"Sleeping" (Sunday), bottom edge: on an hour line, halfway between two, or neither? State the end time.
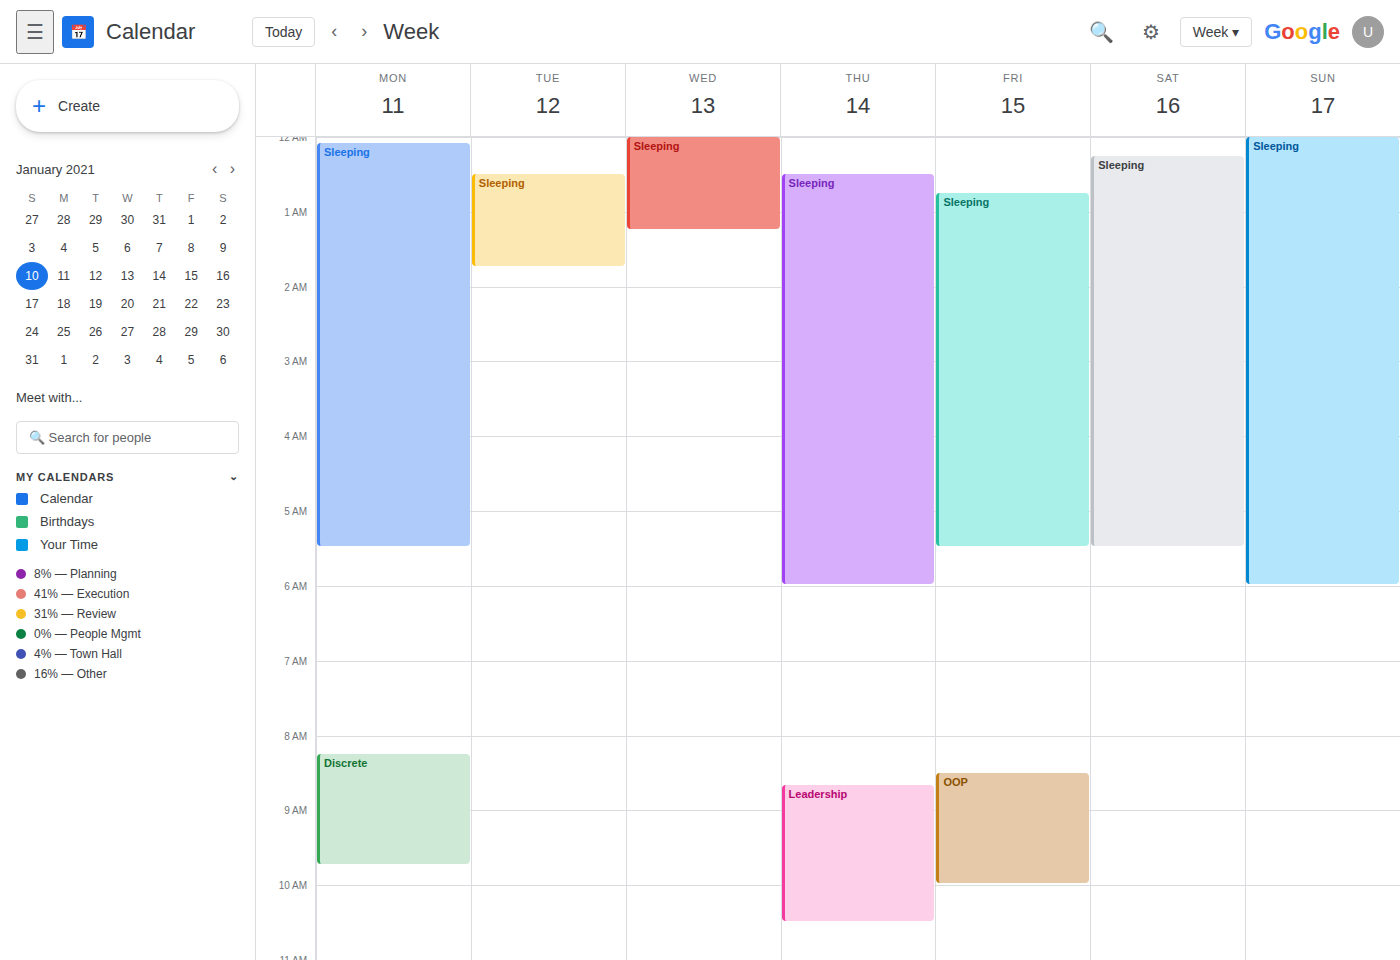
6:00 AM -- exactly on the 6 AM line.